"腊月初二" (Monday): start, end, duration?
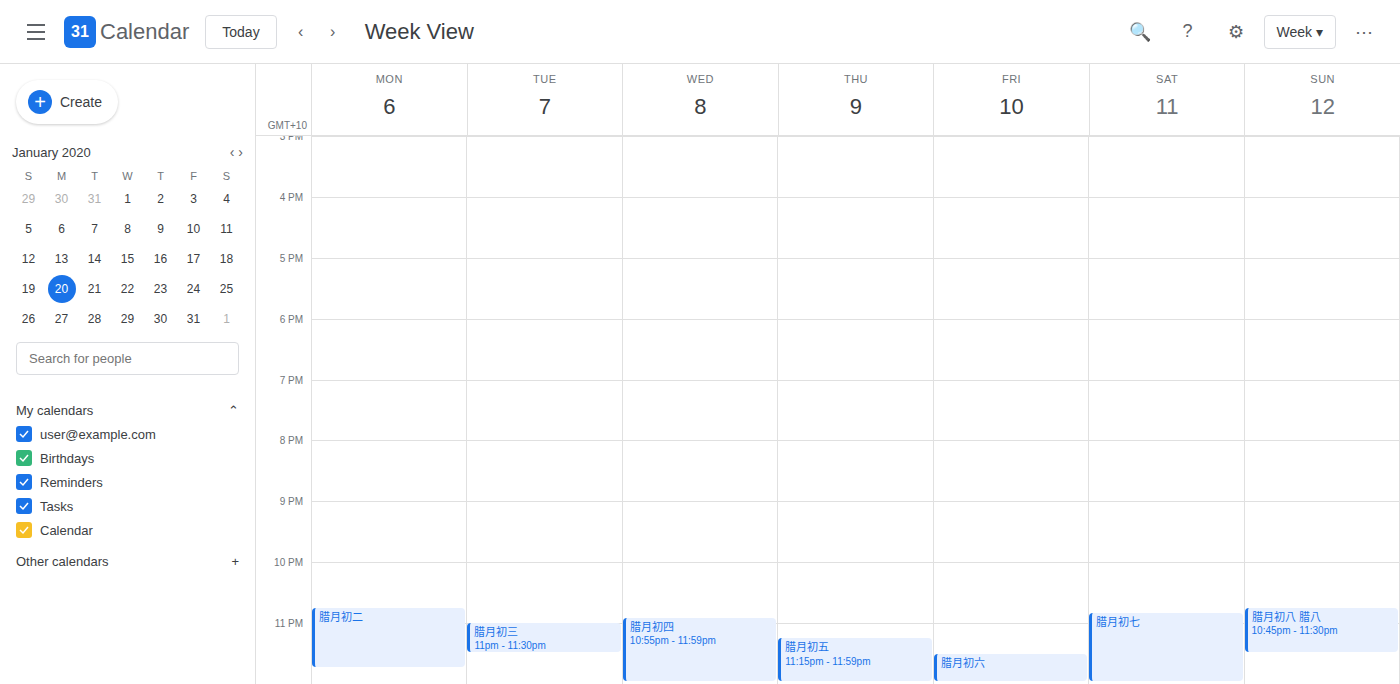
10:45 PM to 11:45 PM, 1 hour